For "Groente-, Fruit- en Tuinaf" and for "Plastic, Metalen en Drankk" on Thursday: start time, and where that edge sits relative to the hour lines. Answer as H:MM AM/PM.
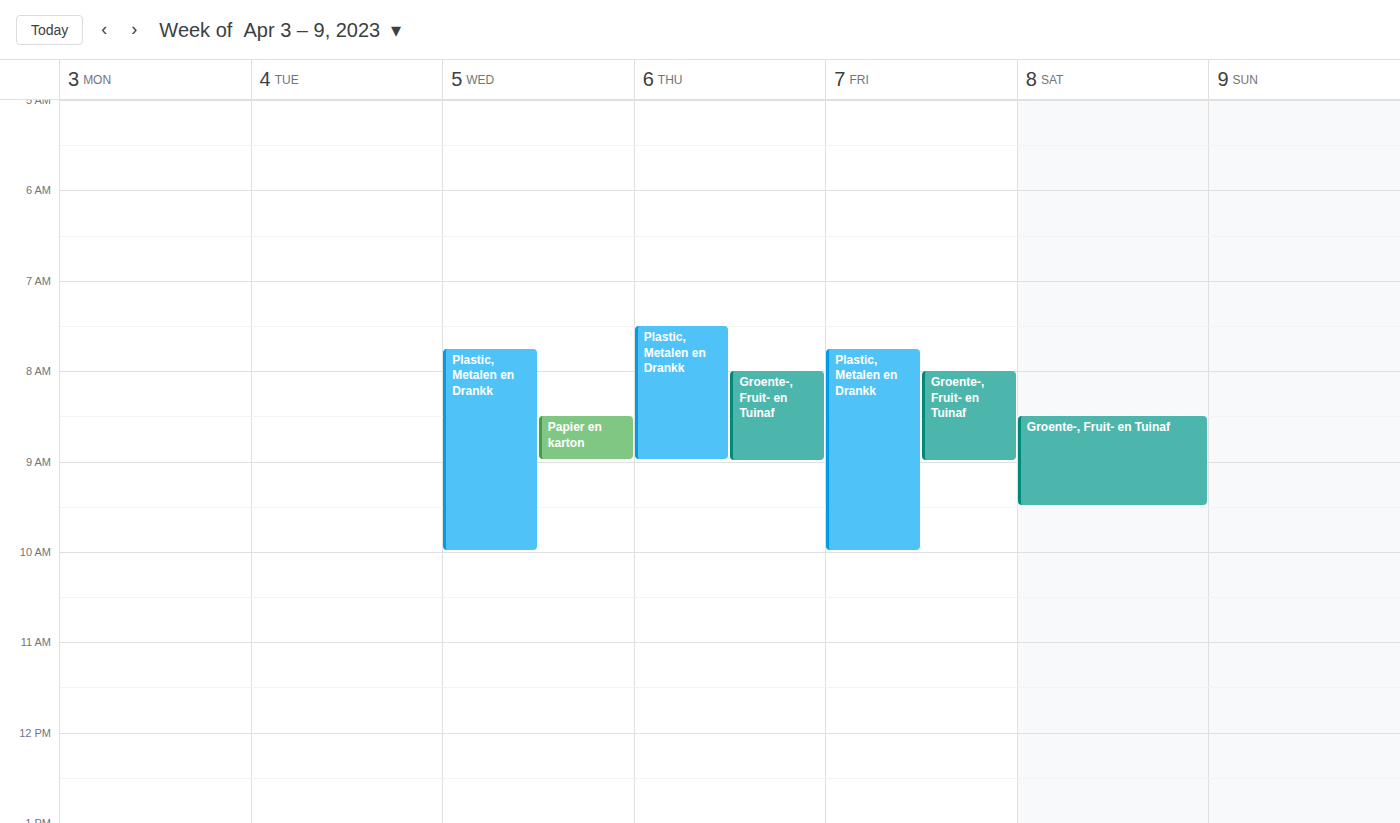
"Groente-, Fruit- en Tuinaf": 8:00 AM, exactly on the 8 AM line. "Plastic, Metalen en Drankk": 7:30 AM, halfway between the 7 AM and 8 AM lines.